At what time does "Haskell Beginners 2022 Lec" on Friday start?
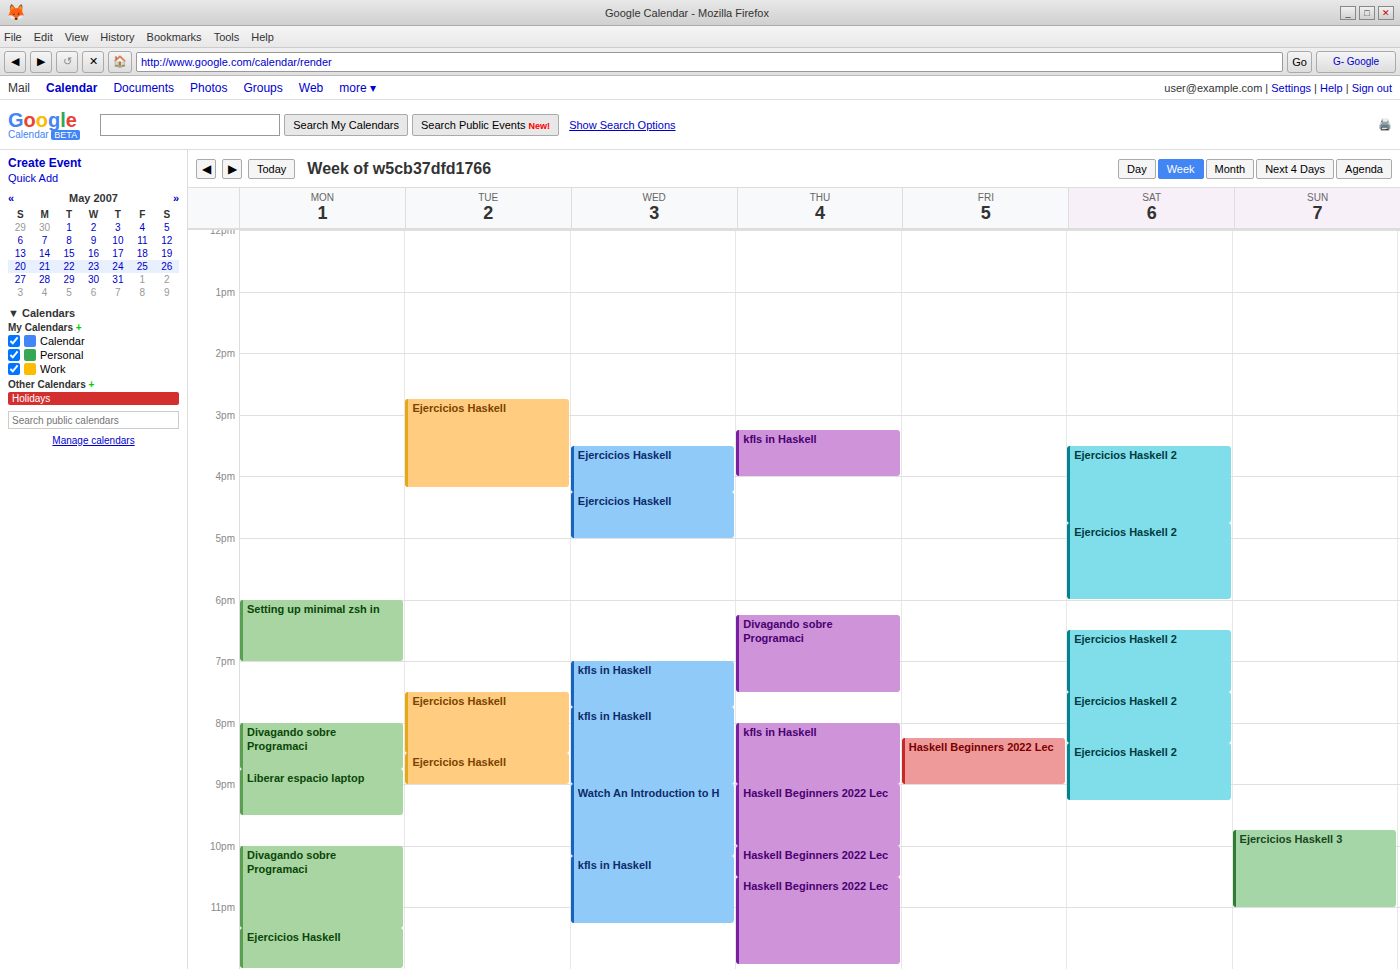
8:15 PM